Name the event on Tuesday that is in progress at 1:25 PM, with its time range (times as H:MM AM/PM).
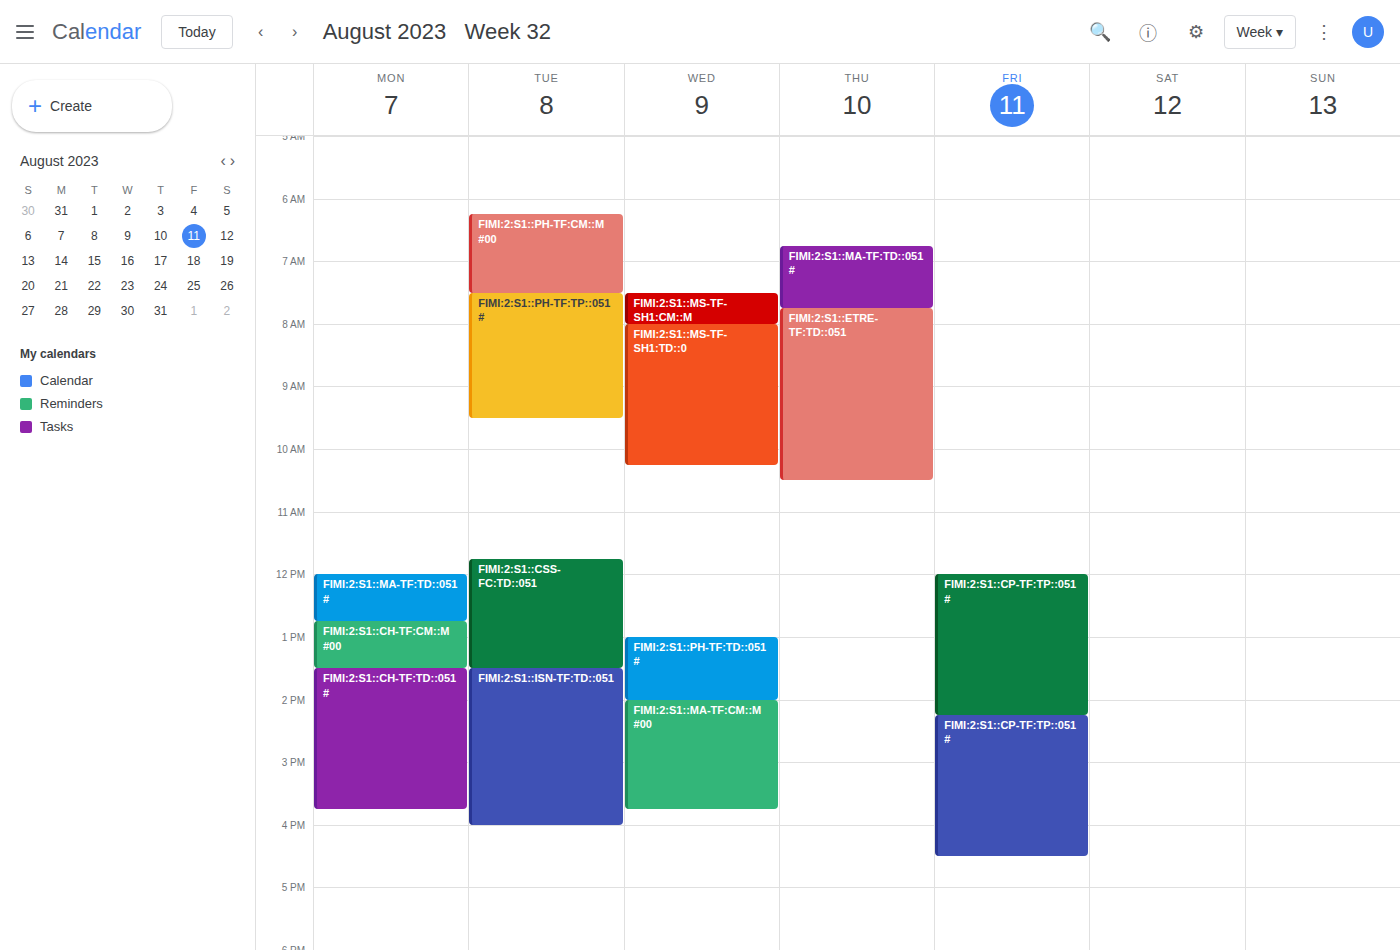
"FIMI:2:S1::CSS-FC:TD::051", 11:45 AM to 1:30 PM